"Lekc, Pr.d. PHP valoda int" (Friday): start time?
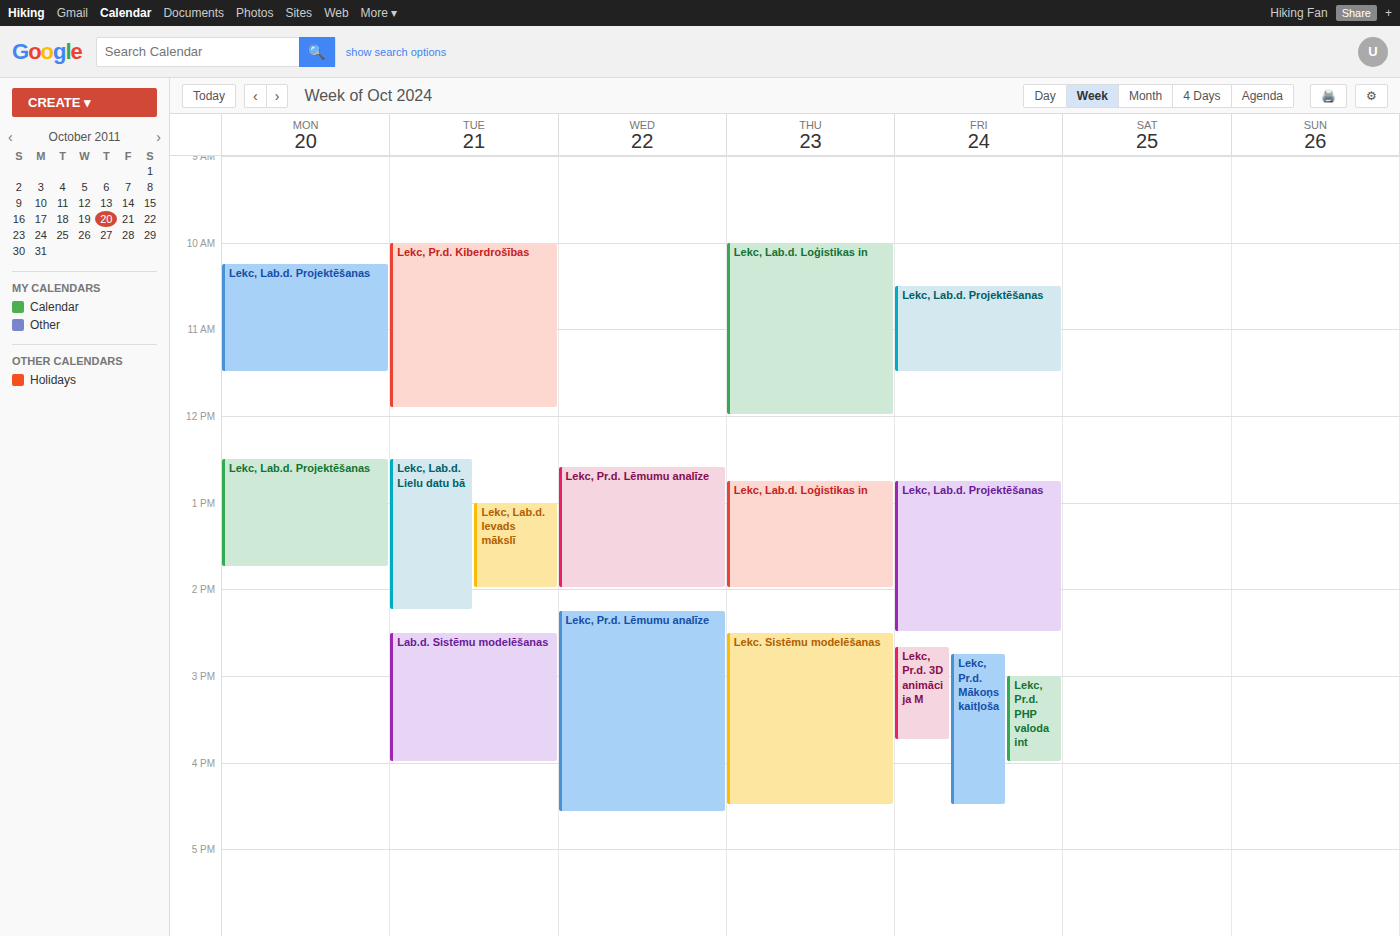
3:00 PM